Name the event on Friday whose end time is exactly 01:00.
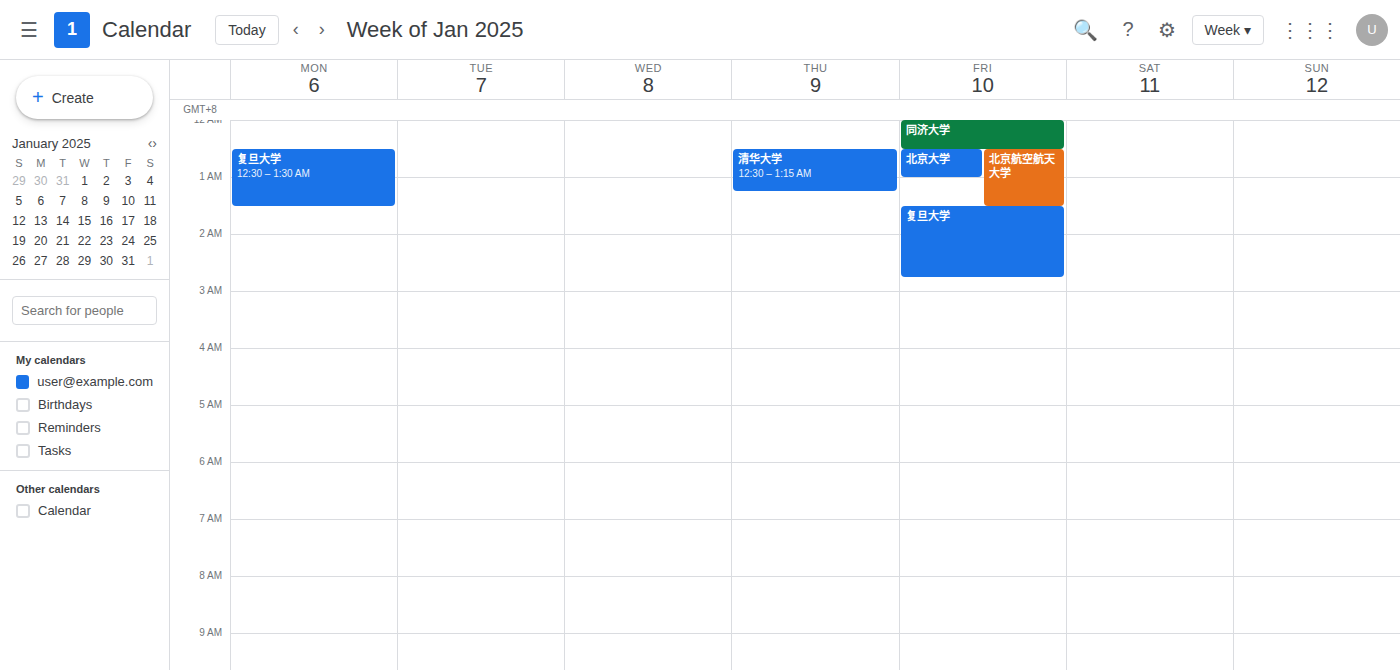
"北京大学"